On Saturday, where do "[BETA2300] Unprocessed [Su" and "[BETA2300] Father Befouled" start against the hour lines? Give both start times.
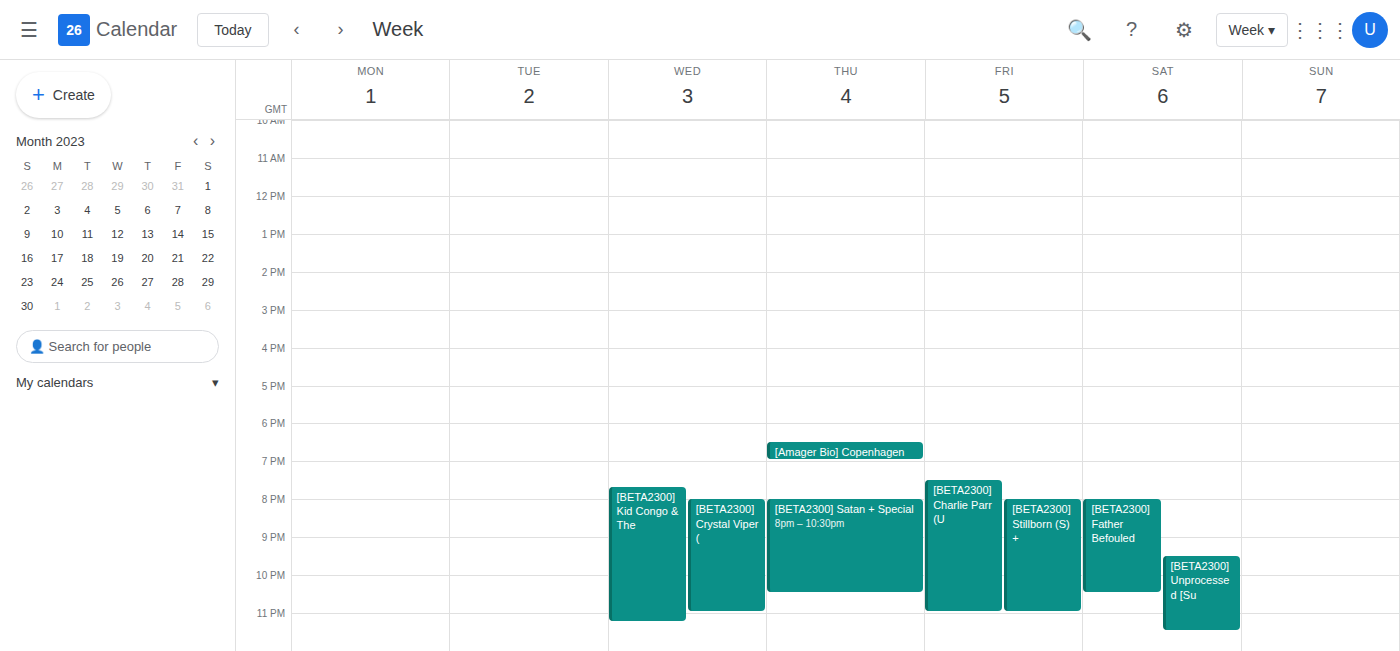
"[BETA2300] Unprocessed [Su": 9:30 PM, halfway between the 9 PM and 10 PM lines. "[BETA2300] Father Befouled": 8:00 PM, exactly on the 8 PM line.